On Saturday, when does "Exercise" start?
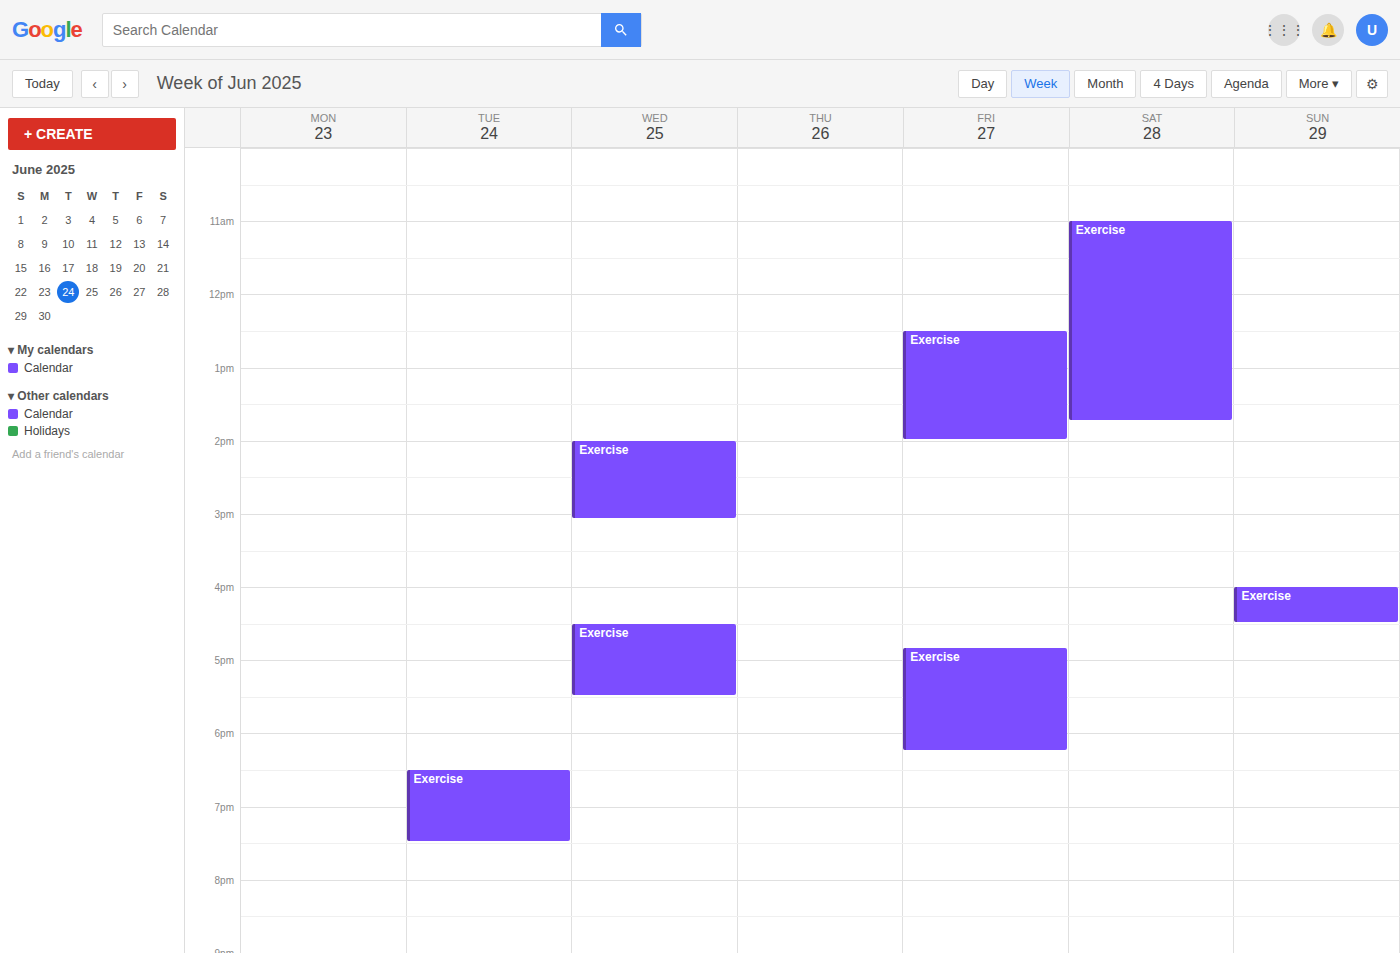
11:00 AM